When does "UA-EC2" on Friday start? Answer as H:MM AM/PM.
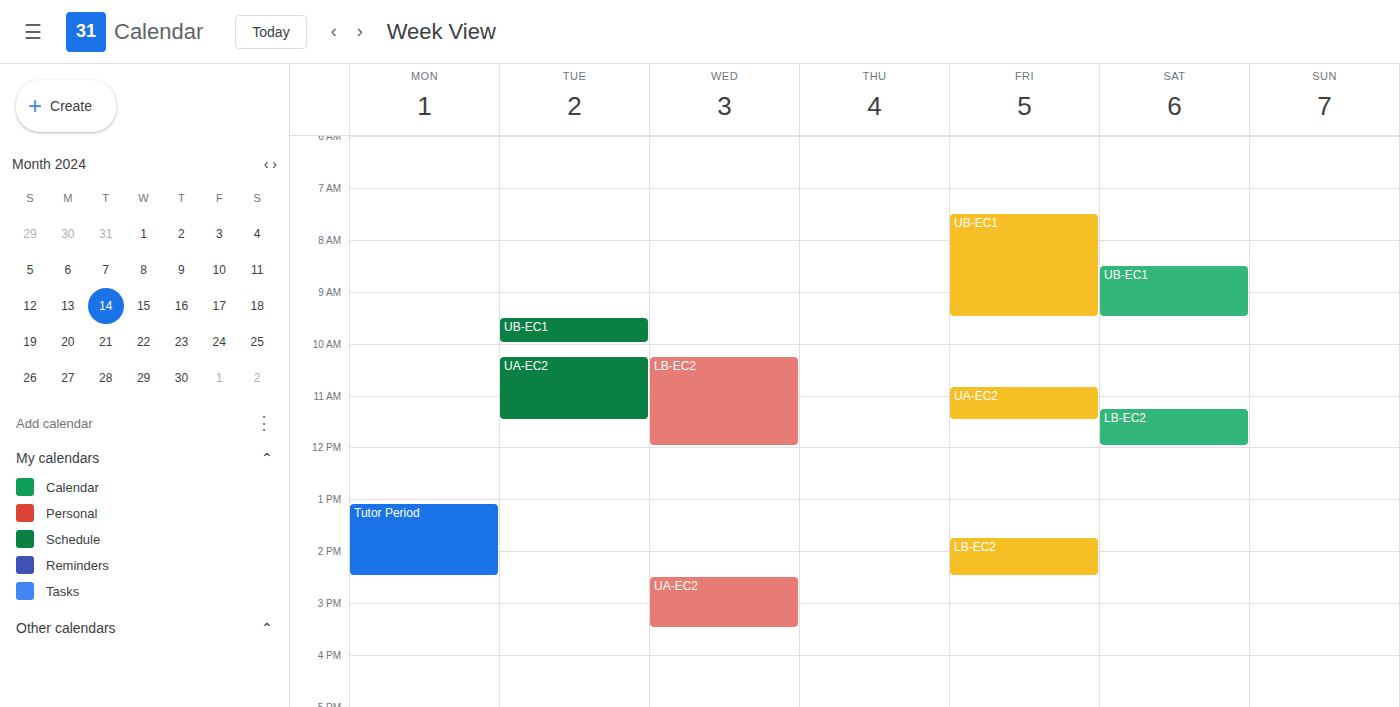
10:50 AM